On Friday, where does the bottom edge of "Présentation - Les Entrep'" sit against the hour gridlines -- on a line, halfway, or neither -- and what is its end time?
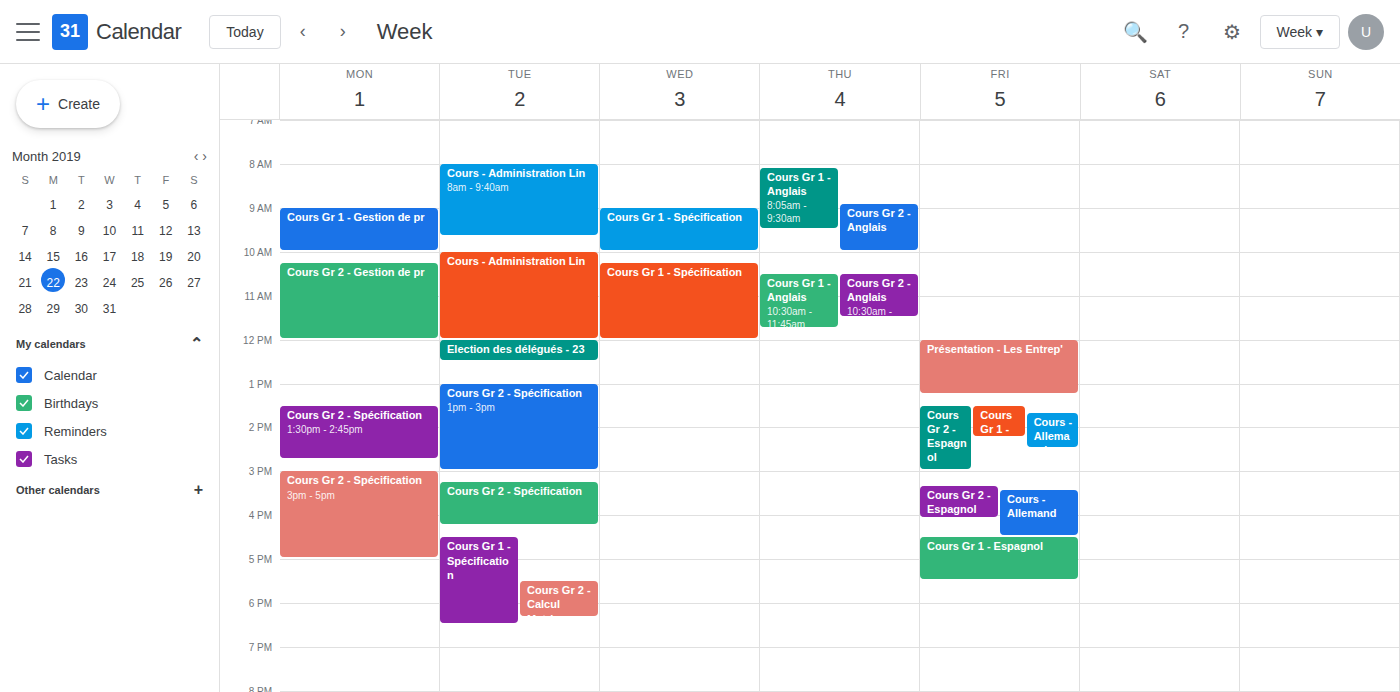
13:15 -- neither: a quarter of the way from the 13:00 line to the 14:00 line.